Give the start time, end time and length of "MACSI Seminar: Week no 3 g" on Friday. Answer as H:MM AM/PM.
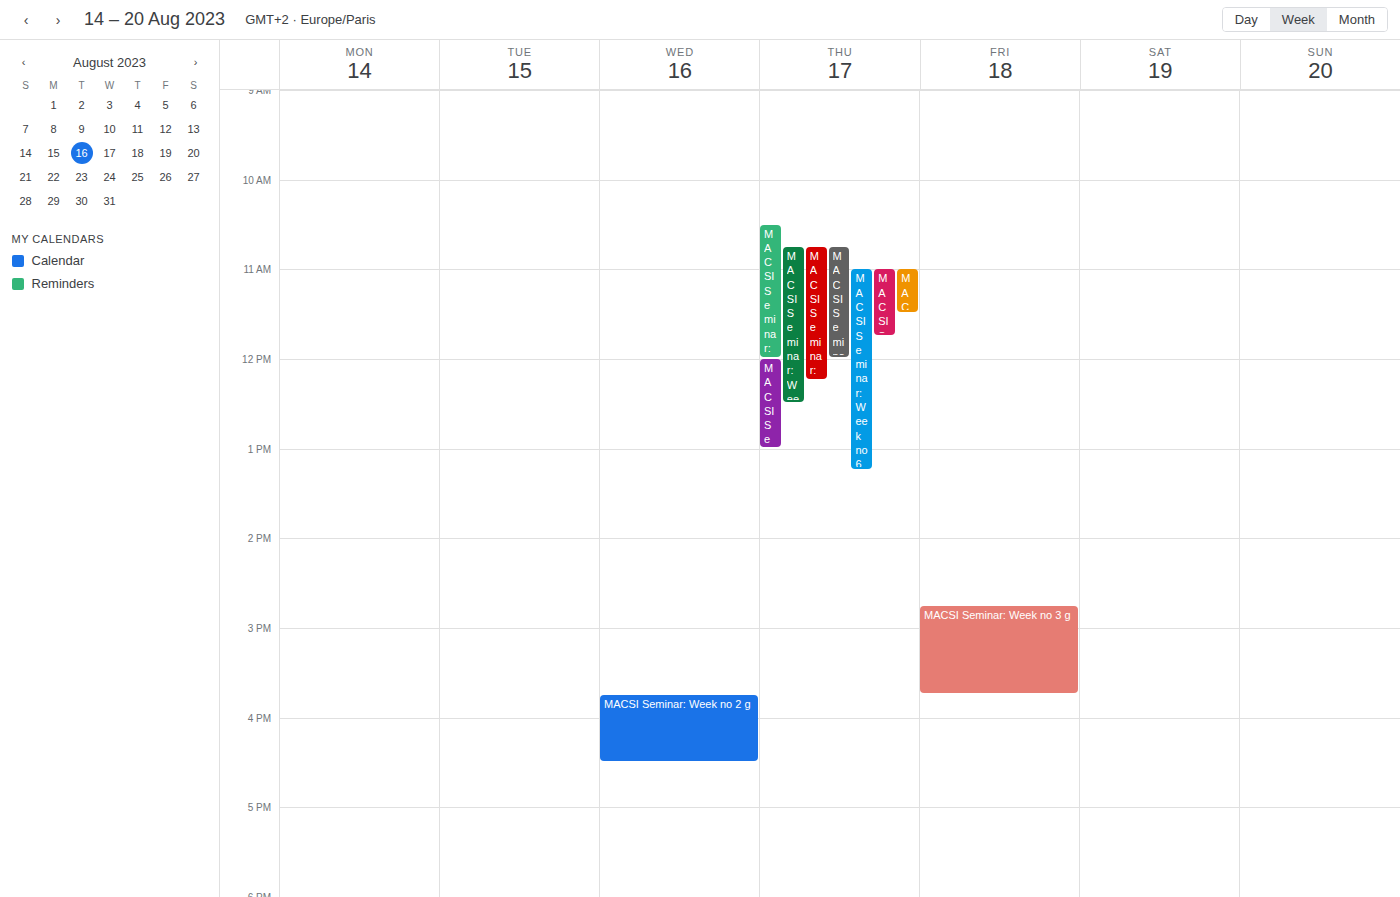
2:45 PM to 3:45 PM, 1 hour